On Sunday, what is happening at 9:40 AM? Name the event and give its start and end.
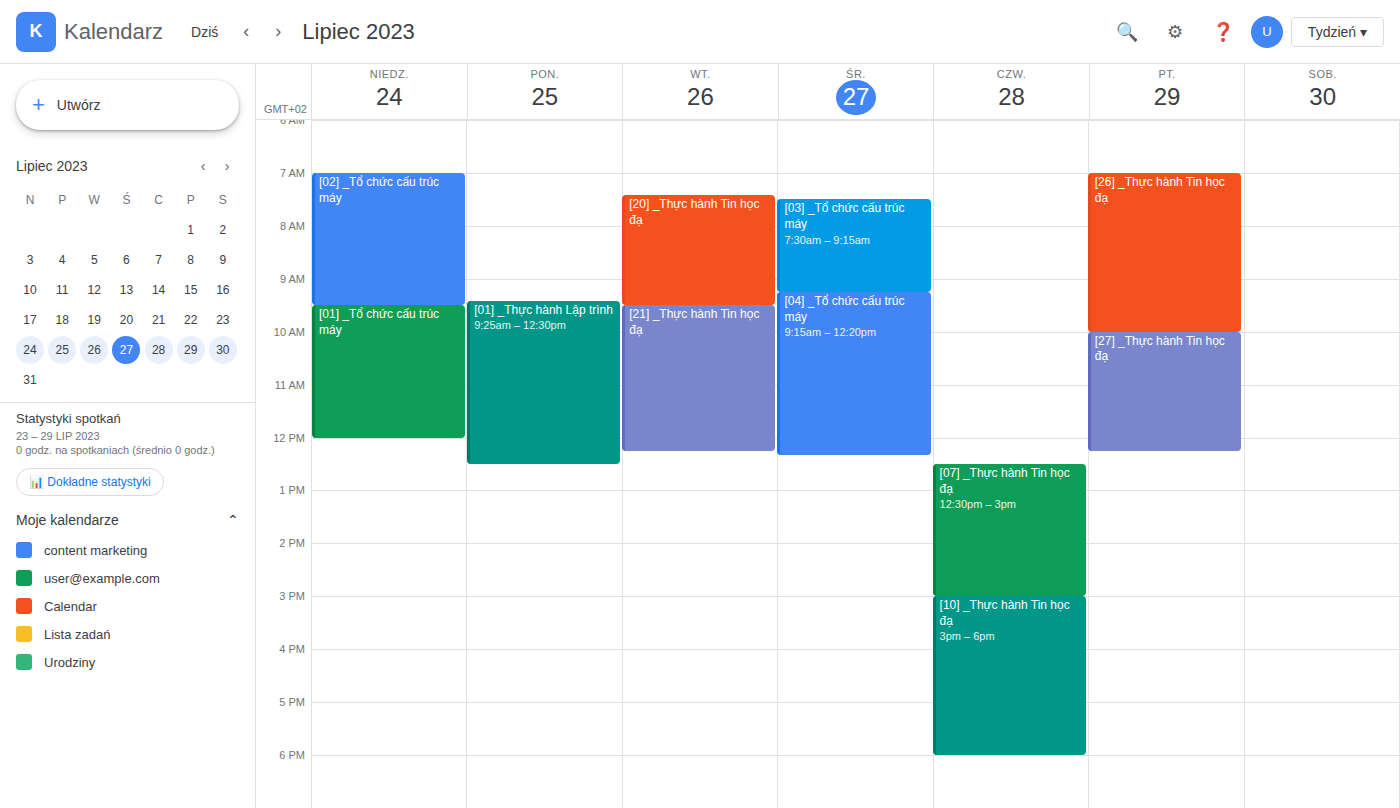
"[01] _Tổ chức cấu trúc máy", 9:30 AM to 12:00 PM